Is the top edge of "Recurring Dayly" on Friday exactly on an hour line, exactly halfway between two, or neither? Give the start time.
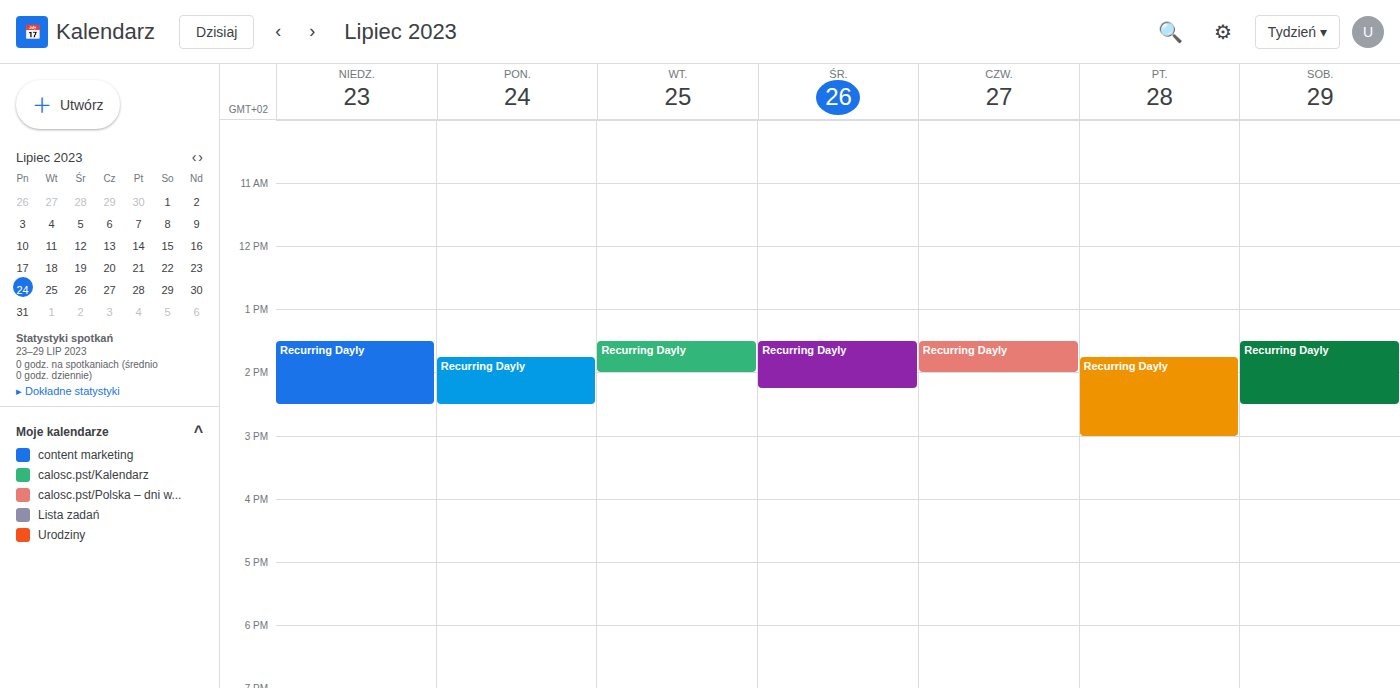
1:45 PM -- neither: three quarters of the way from the 1 PM line to the 2 PM line.